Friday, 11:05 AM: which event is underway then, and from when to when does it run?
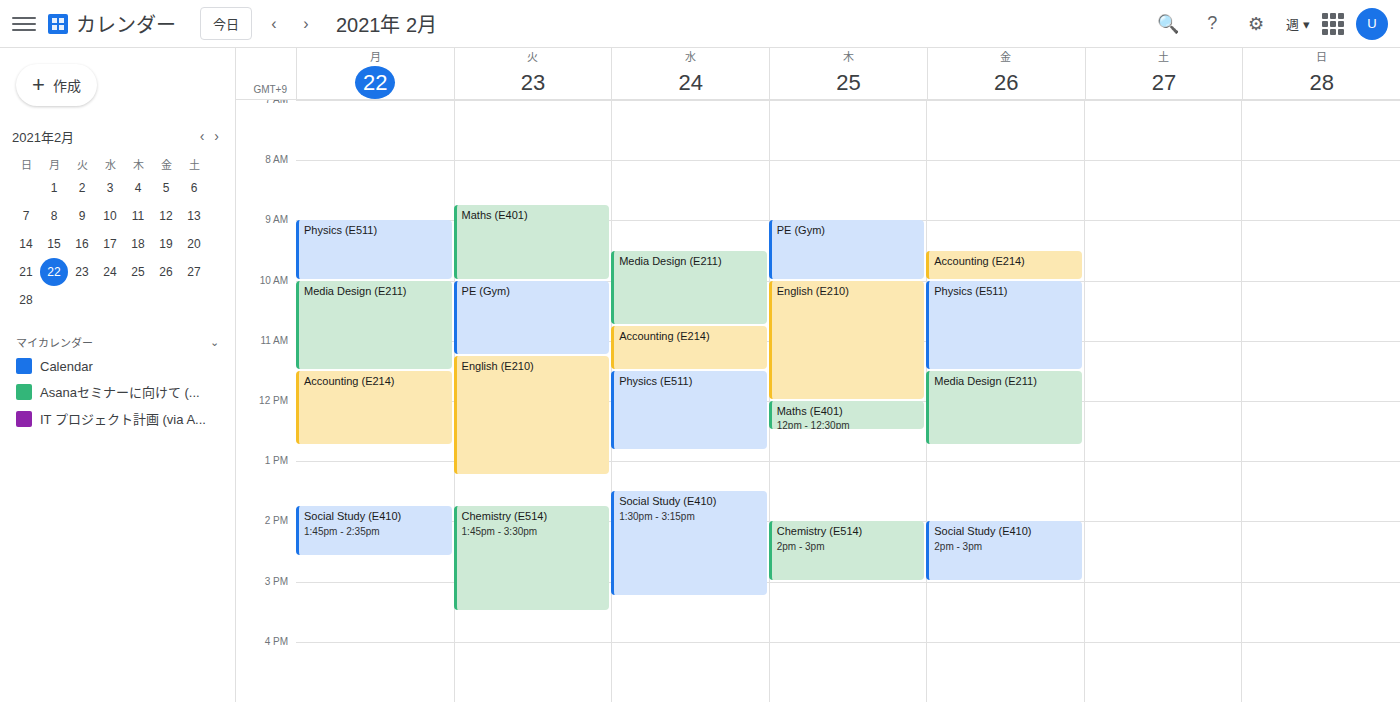
"Physics (E511)", 10:00 AM to 11:30 AM